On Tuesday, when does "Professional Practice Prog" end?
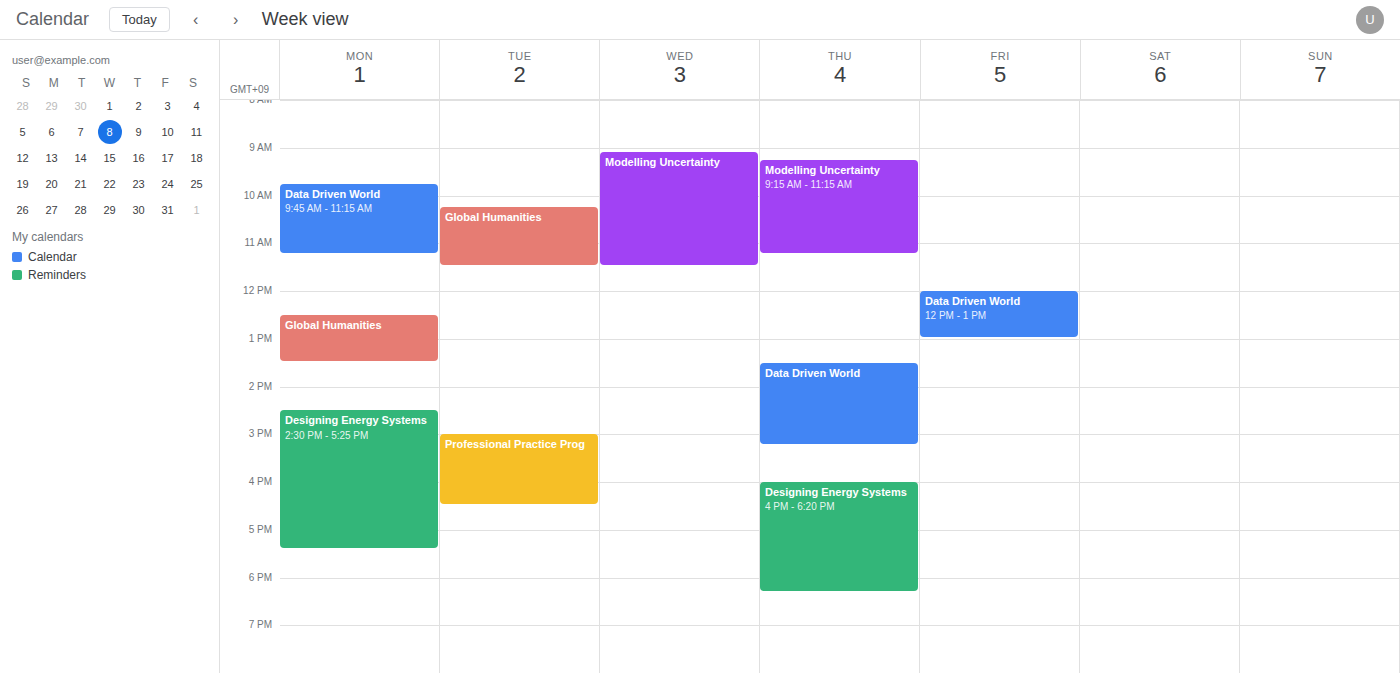
4:30 PM